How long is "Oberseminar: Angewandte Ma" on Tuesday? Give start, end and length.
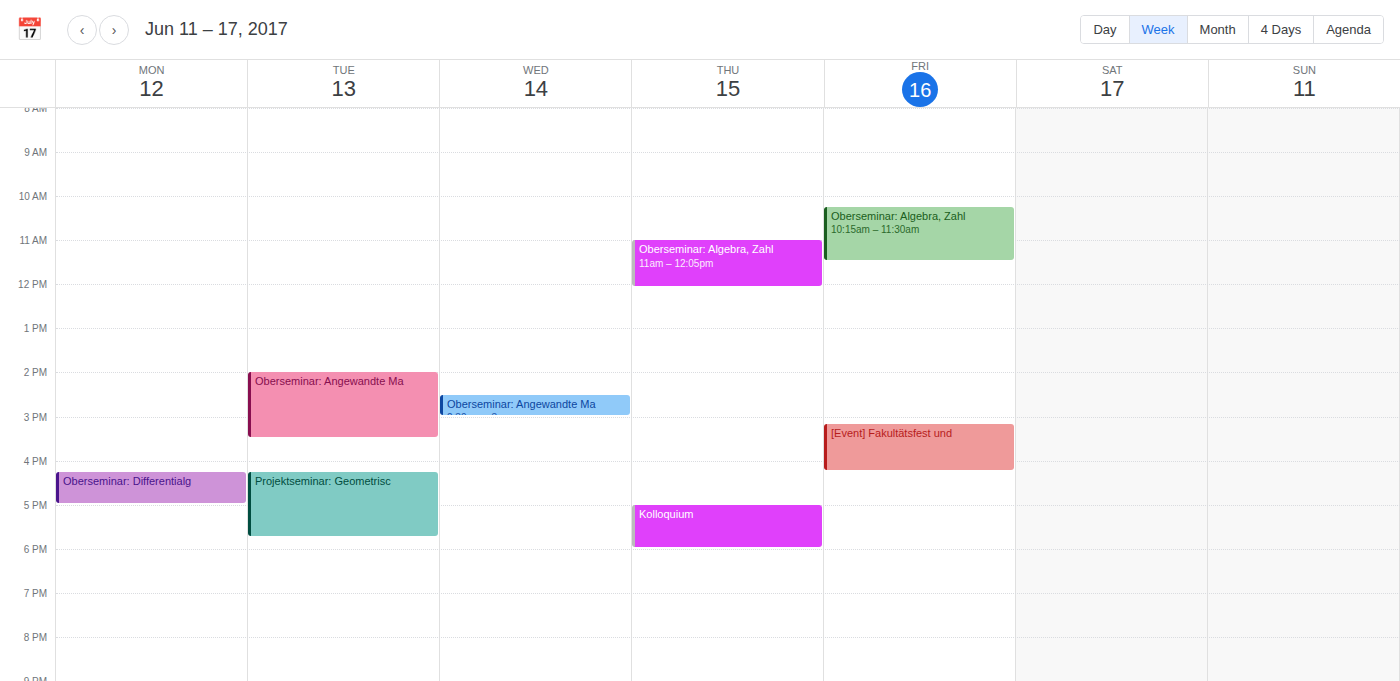
2:00 PM to 3:30 PM, 1 hour 30 minutes